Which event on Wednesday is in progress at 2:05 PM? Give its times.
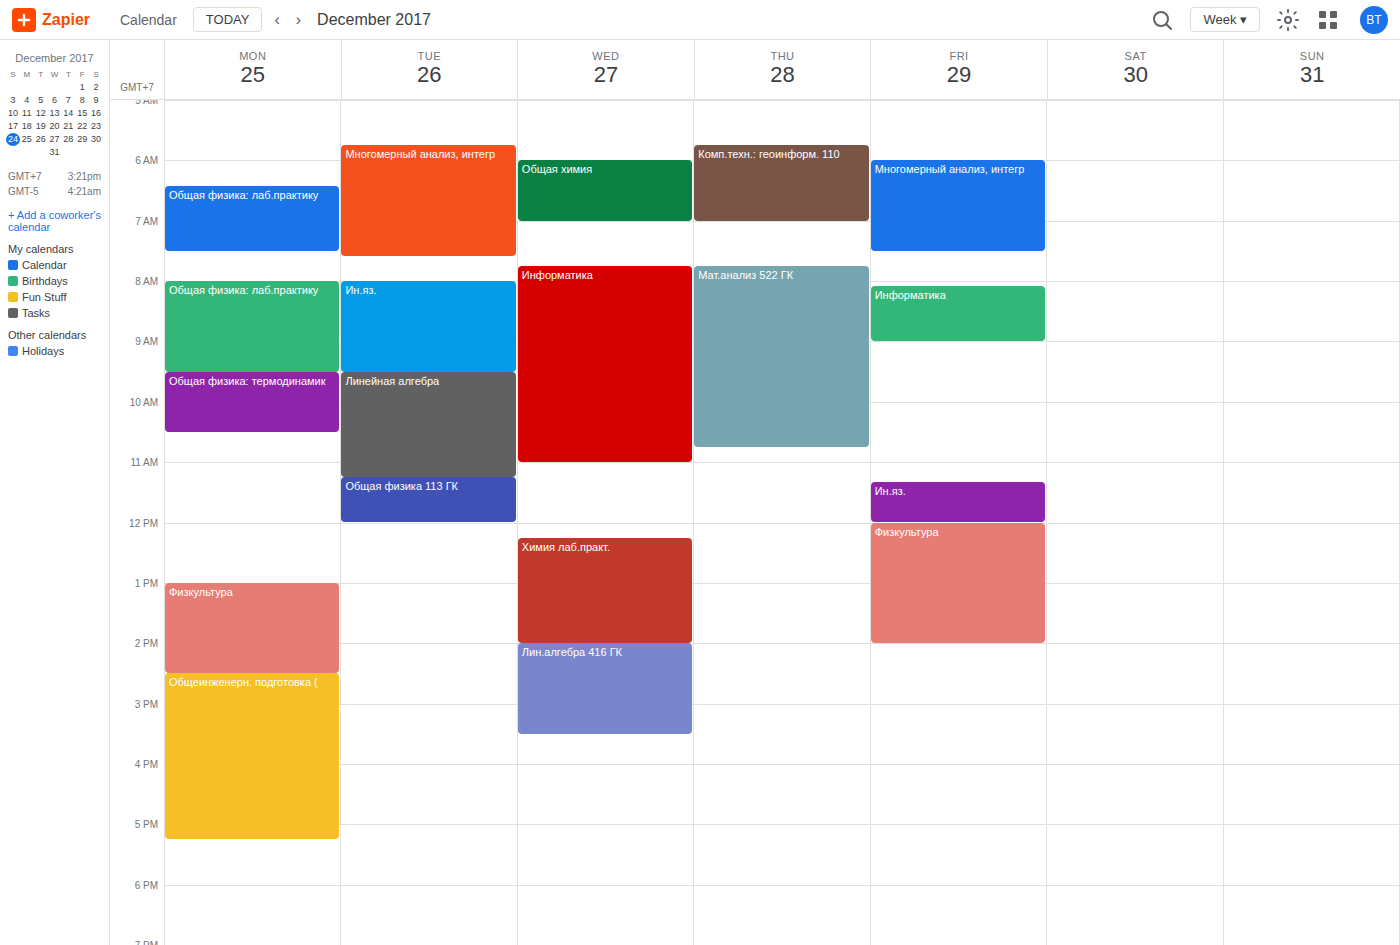
"Лин.алгебра 416 ГК", 2:00 PM to 3:30 PM